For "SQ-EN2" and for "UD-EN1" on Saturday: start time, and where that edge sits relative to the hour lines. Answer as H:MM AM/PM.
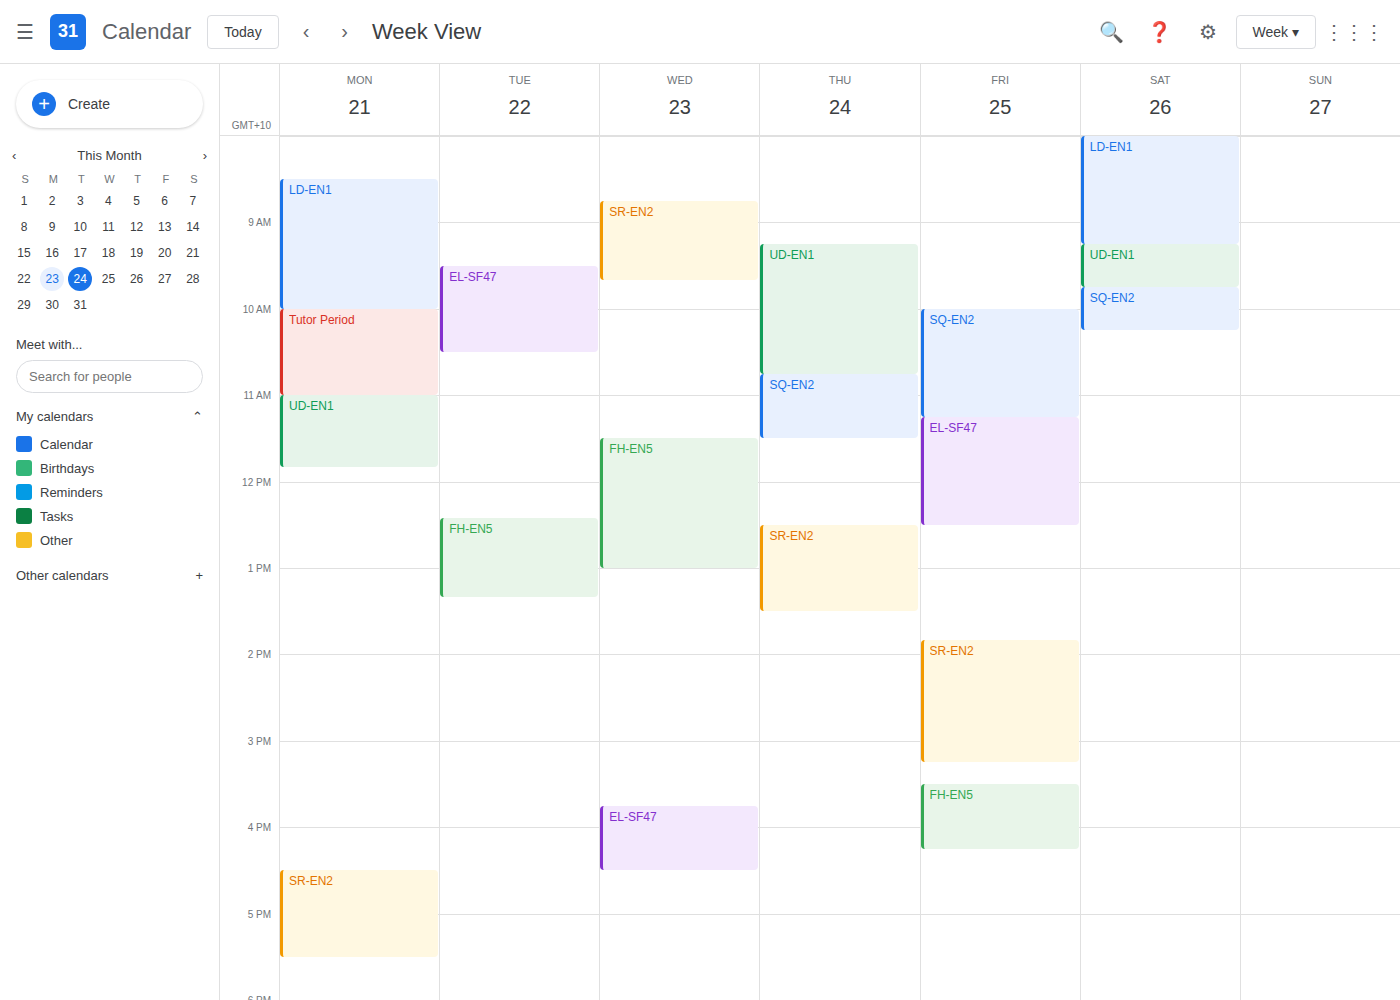
"SQ-EN2": 9:45 AM, neither: three quarters of the way from the 9 AM line to the 10 AM line. "UD-EN1": 9:15 AM, neither: a quarter of the way from the 9 AM line to the 10 AM line.